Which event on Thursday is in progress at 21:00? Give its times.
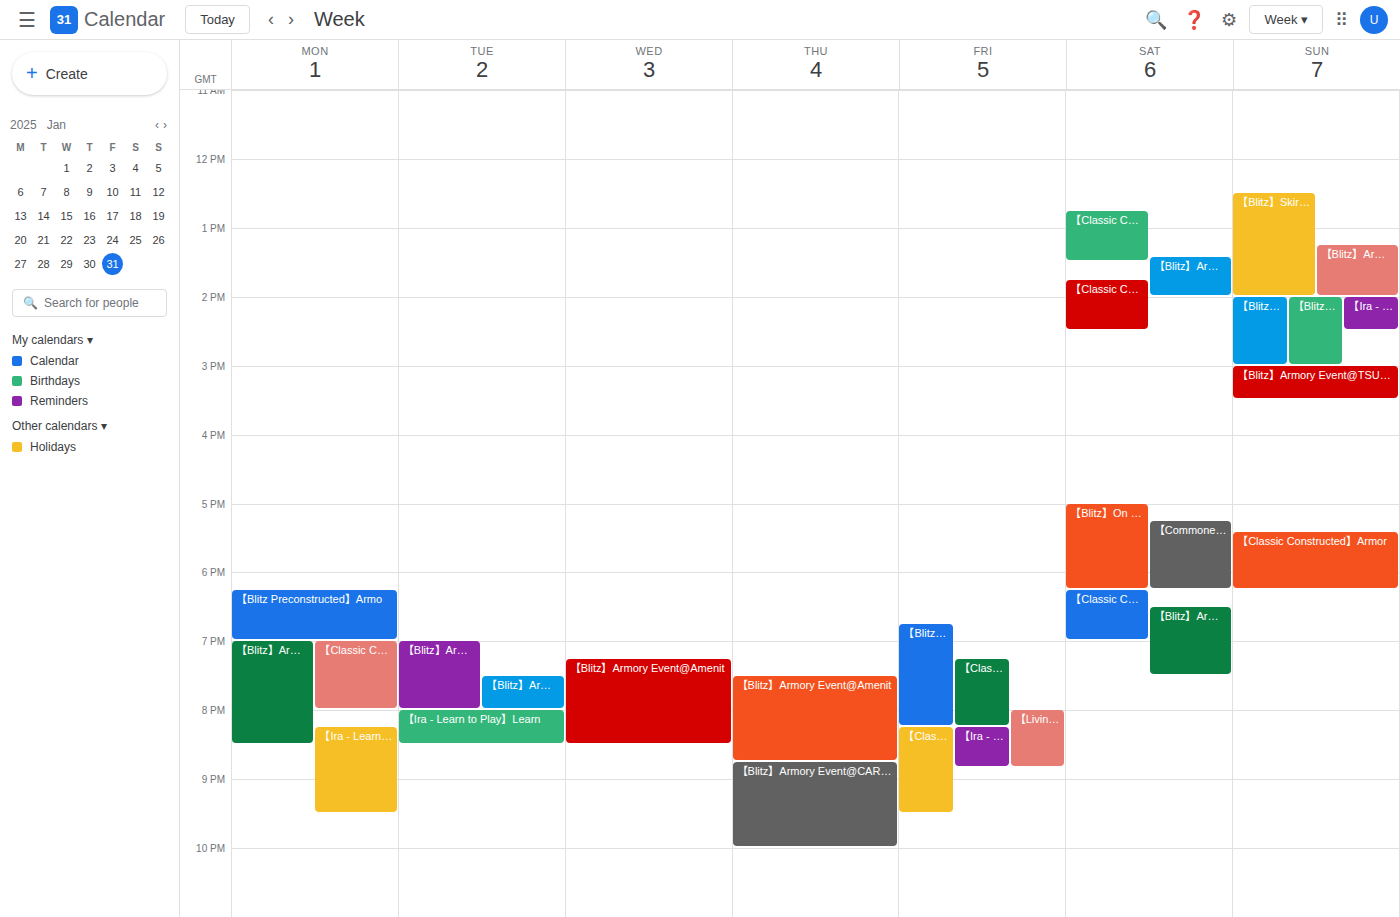
"【Blitz】Armory Event@CARDON", 20:45 to 22:00